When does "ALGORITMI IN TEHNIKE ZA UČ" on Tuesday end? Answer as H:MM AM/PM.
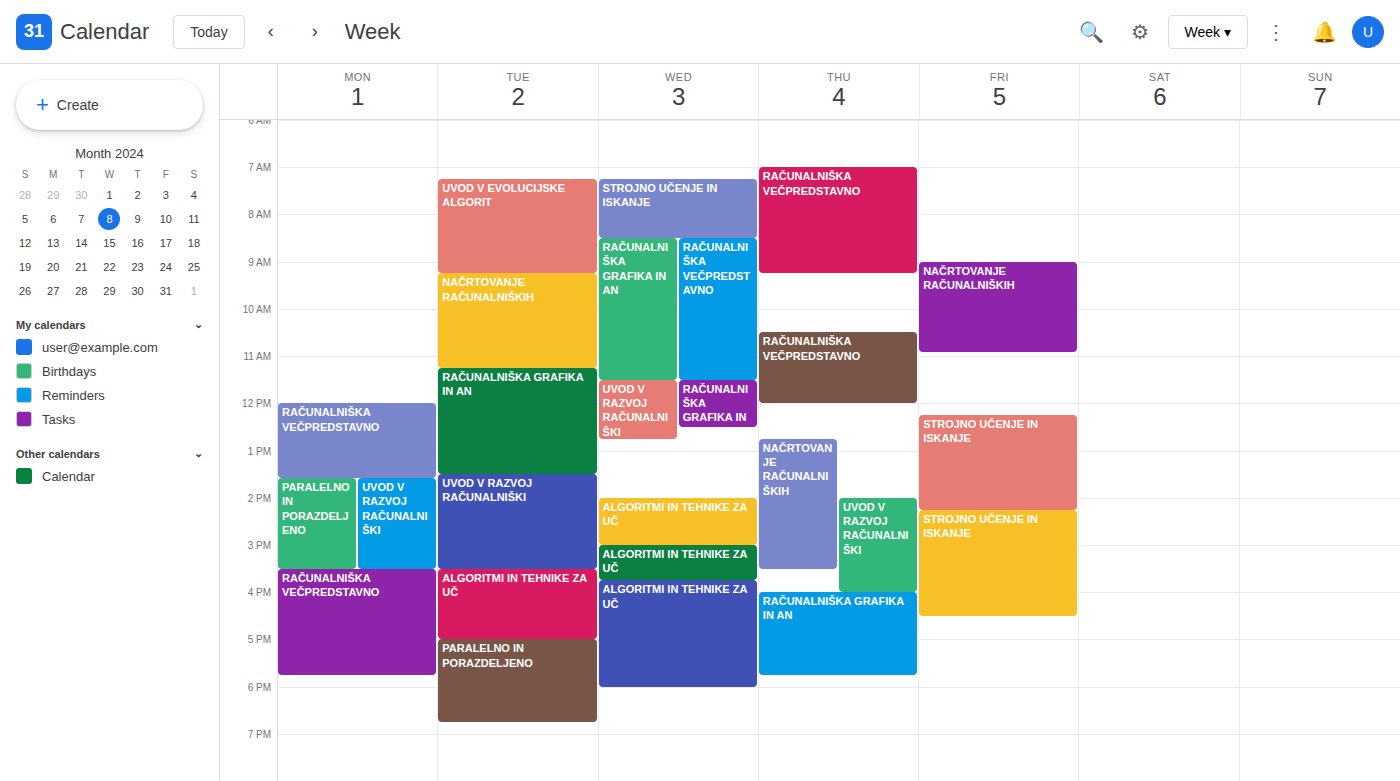
5:00 PM